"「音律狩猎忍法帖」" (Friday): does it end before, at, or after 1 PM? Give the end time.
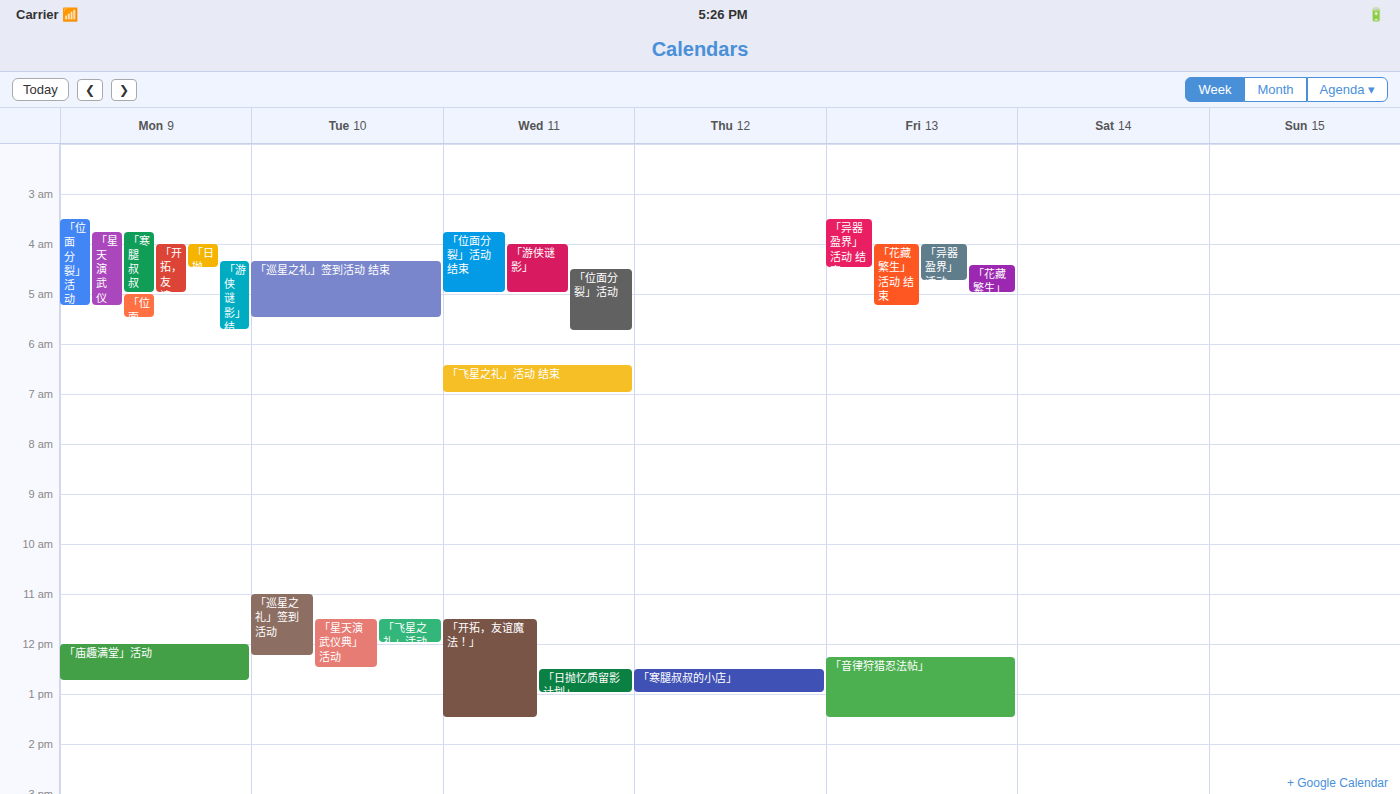
1:30 PM -- after 1 PM, 30 minutes below the 1 PM line.